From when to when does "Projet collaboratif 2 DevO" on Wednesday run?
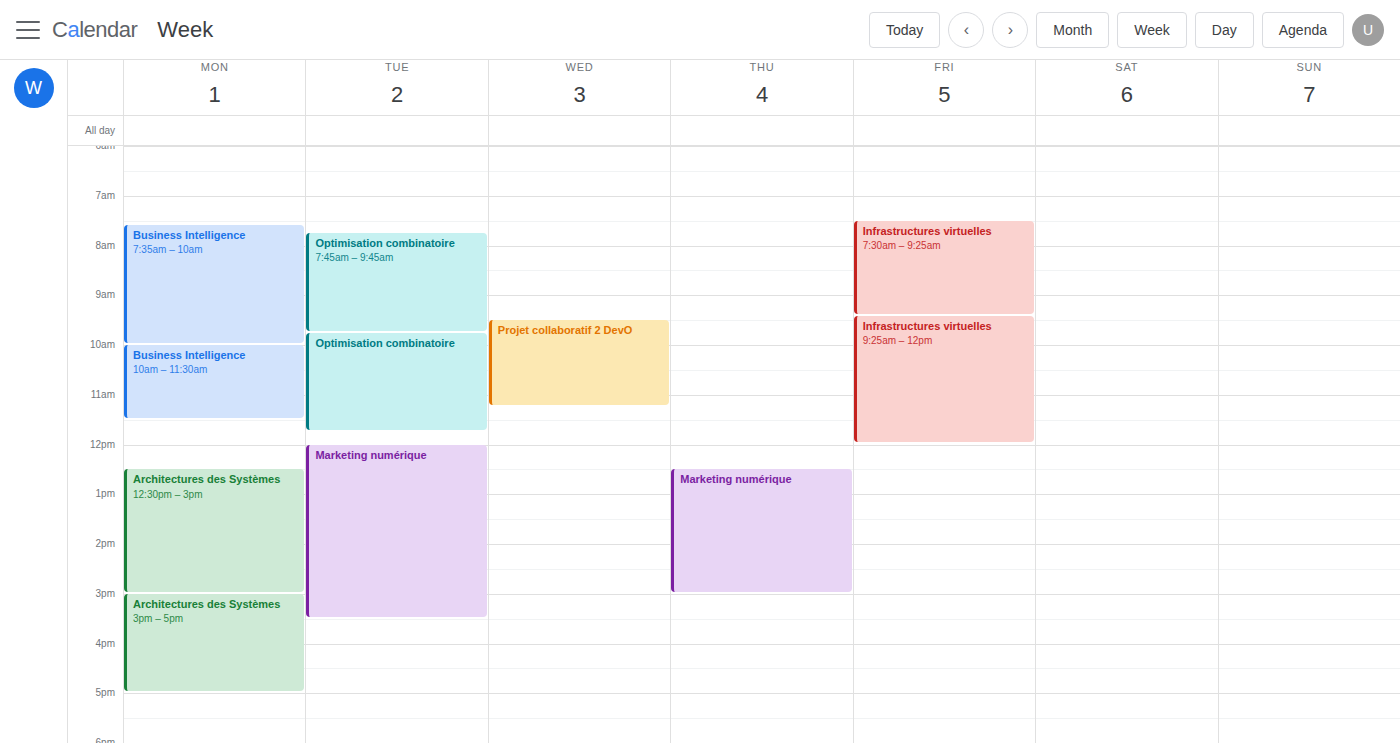
9:30 AM to 11:15 AM